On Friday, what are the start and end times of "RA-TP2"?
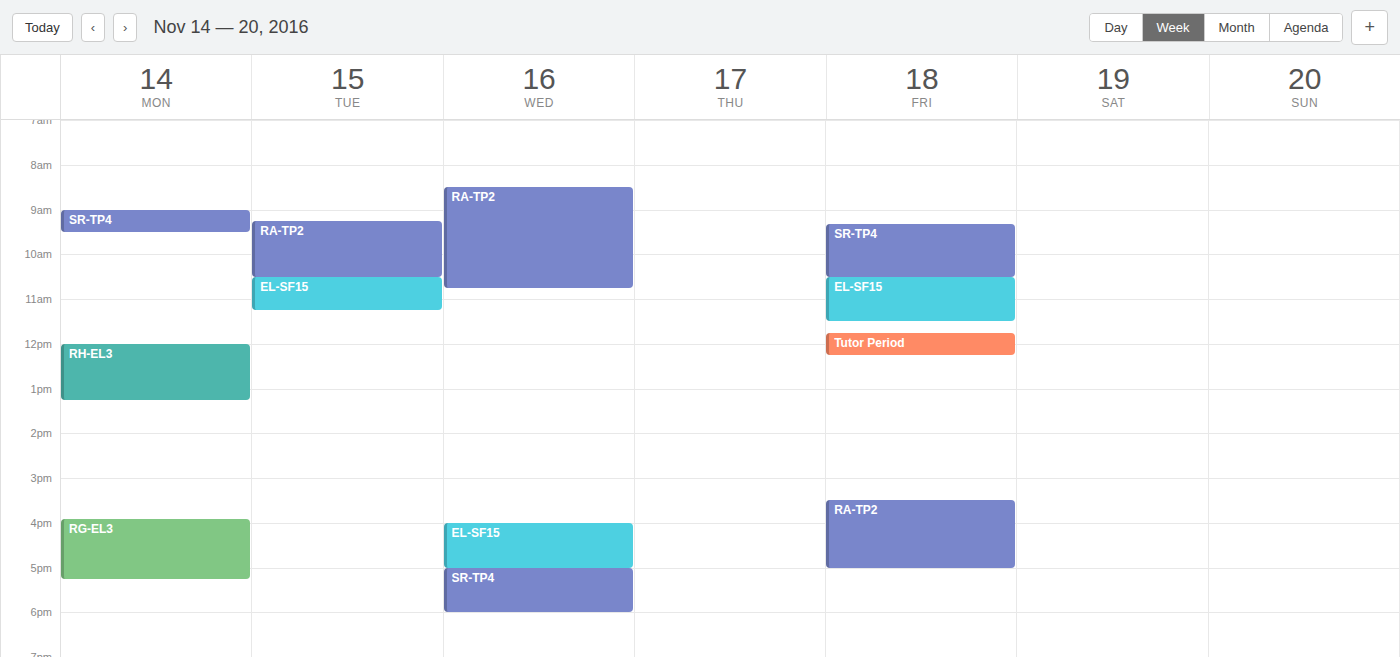
3:30 PM to 5:00 PM